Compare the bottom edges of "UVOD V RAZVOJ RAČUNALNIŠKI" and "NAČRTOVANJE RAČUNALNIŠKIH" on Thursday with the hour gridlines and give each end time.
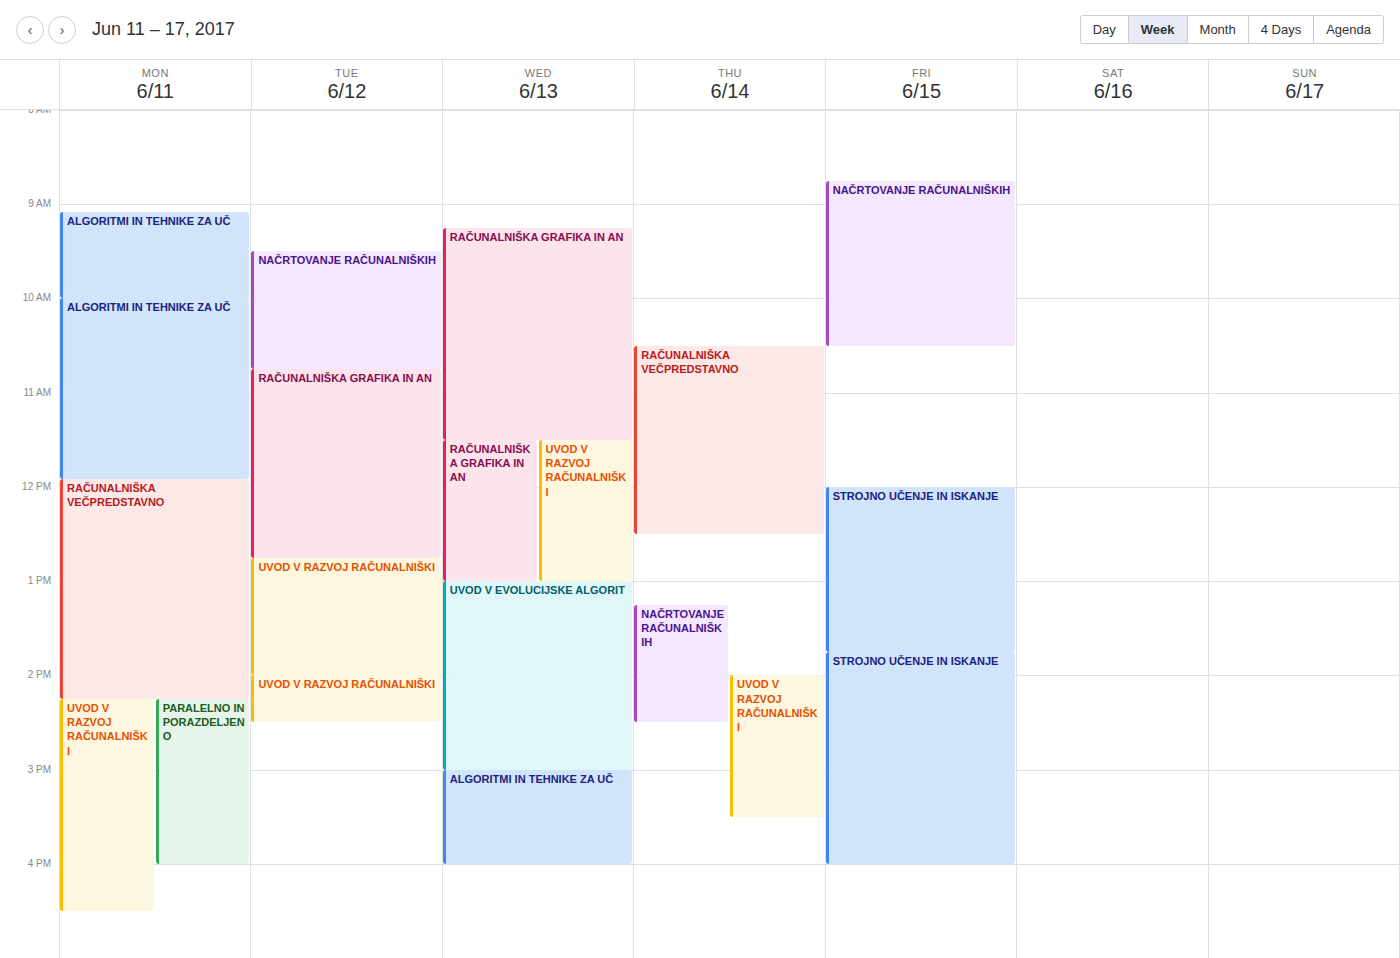
"UVOD V RAZVOJ RAČUNALNIŠKI": 3:30 PM, halfway between the 3 PM and 4 PM lines. "NAČRTOVANJE RAČUNALNIŠKIH": 2:30 PM, halfway between the 2 PM and 3 PM lines.